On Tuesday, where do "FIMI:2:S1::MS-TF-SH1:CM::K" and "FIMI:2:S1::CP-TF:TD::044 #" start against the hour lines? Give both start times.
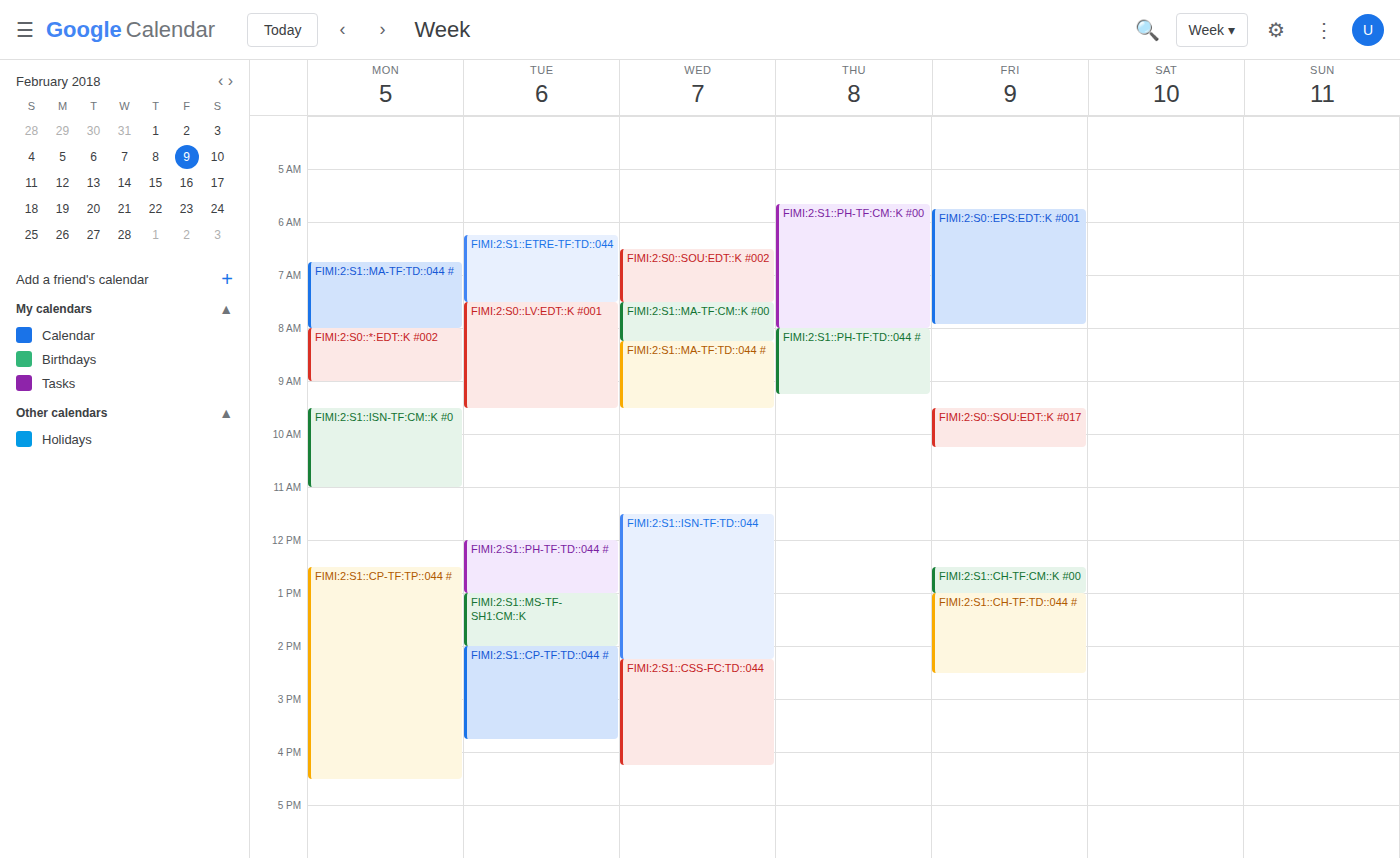
"FIMI:2:S1::MS-TF-SH1:CM::K": 1:00 PM, exactly on the 1 PM line. "FIMI:2:S1::CP-TF:TD::044 #": 2:00 PM, exactly on the 2 PM line.